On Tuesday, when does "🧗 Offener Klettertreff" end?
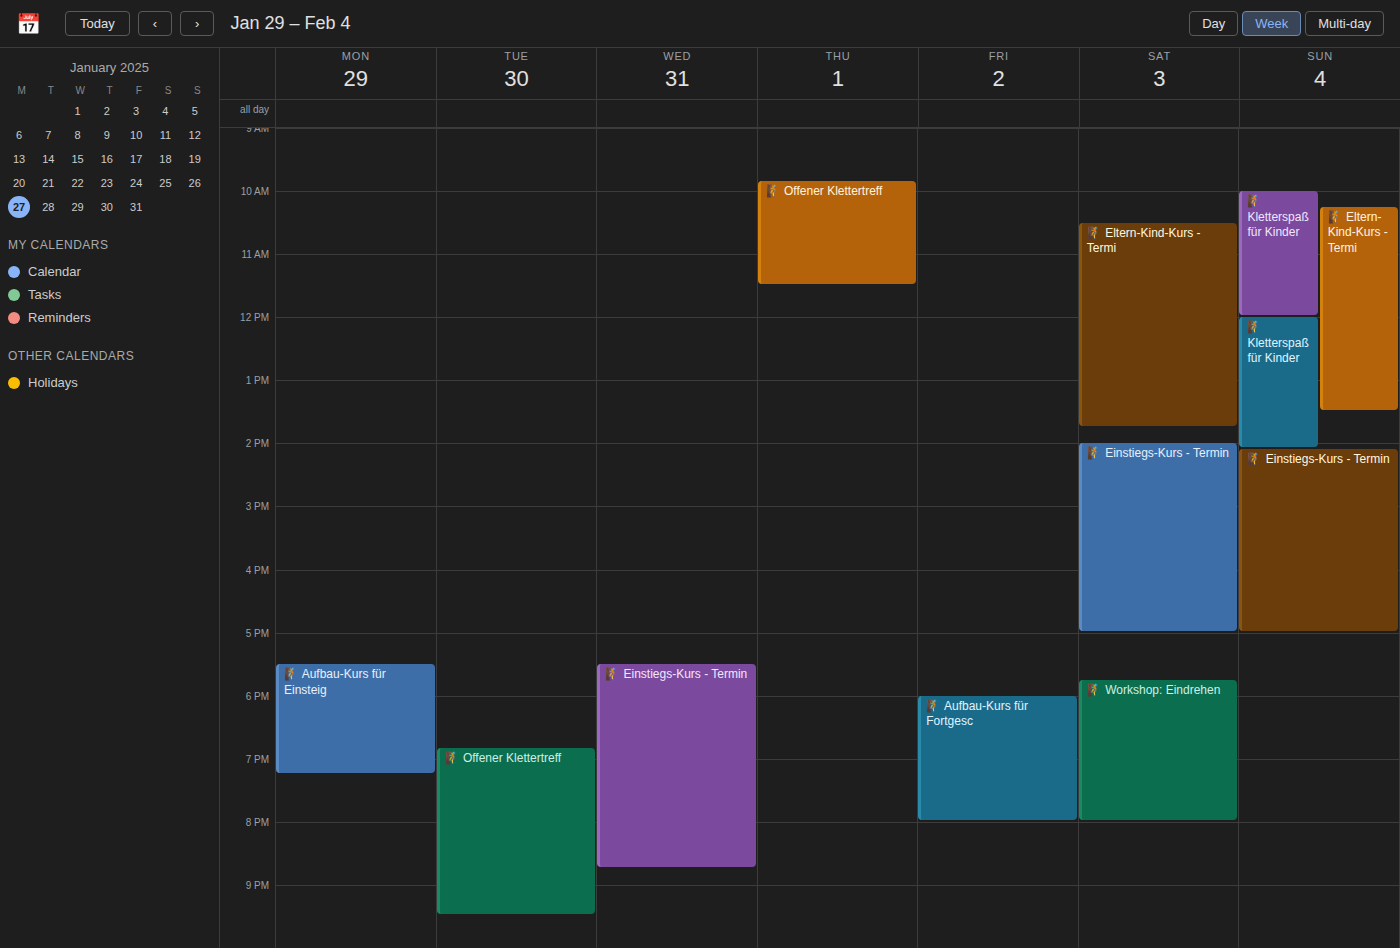
9:30 PM